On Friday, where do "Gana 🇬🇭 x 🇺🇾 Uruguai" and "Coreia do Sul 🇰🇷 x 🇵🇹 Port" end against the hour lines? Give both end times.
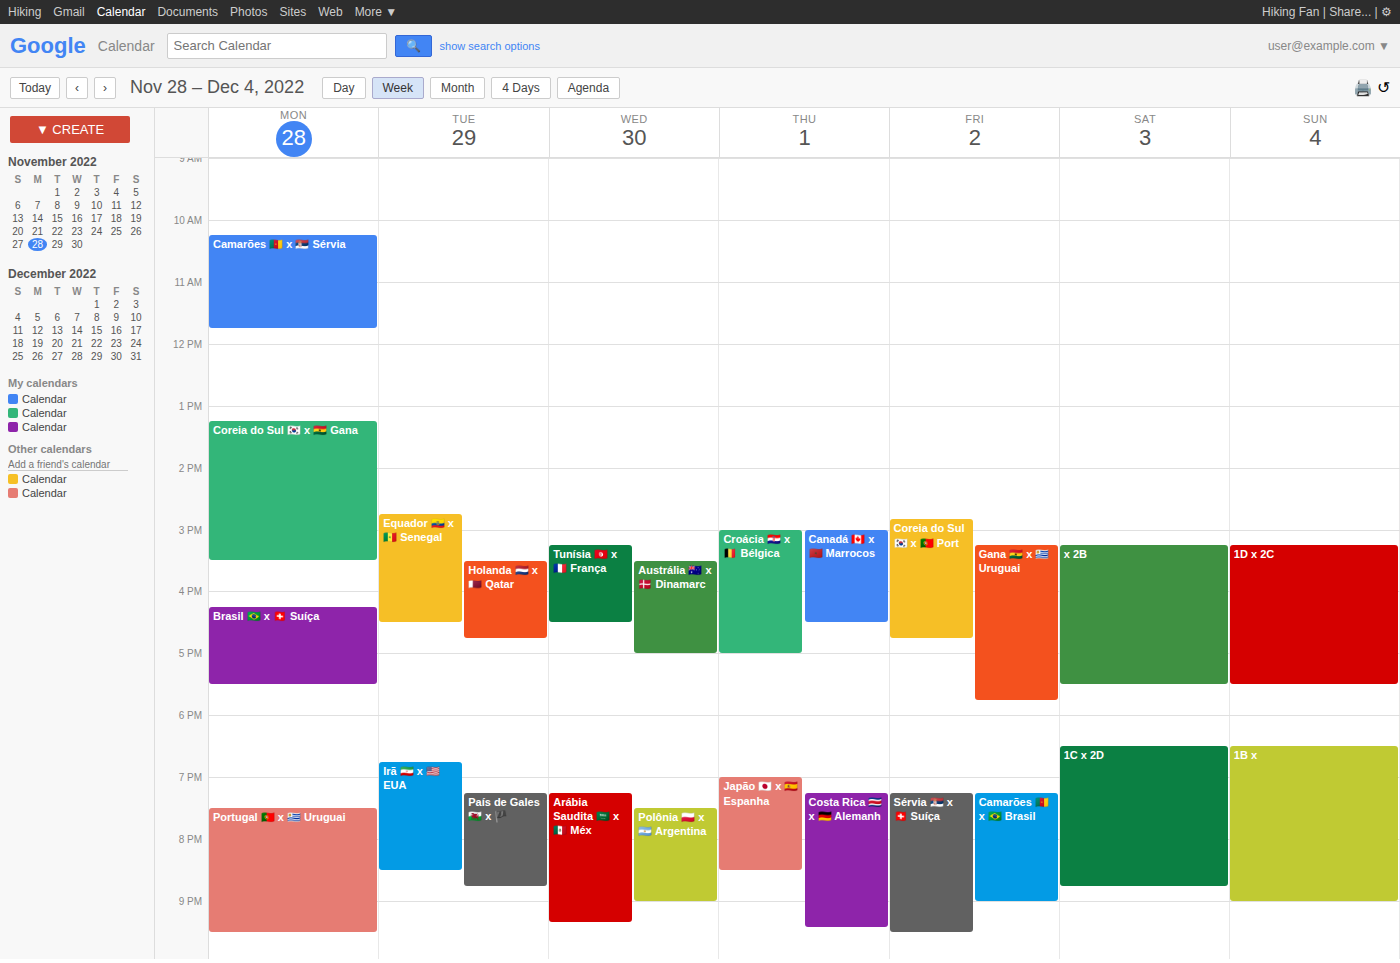
"Gana 🇬🇭 x 🇺🇾 Uruguai": 5:45 PM, neither: three quarters of the way from the 5 PM line to the 6 PM line. "Coreia do Sul 🇰🇷 x 🇵🇹 Port": 4:45 PM, neither: three quarters of the way from the 4 PM line to the 5 PM line.